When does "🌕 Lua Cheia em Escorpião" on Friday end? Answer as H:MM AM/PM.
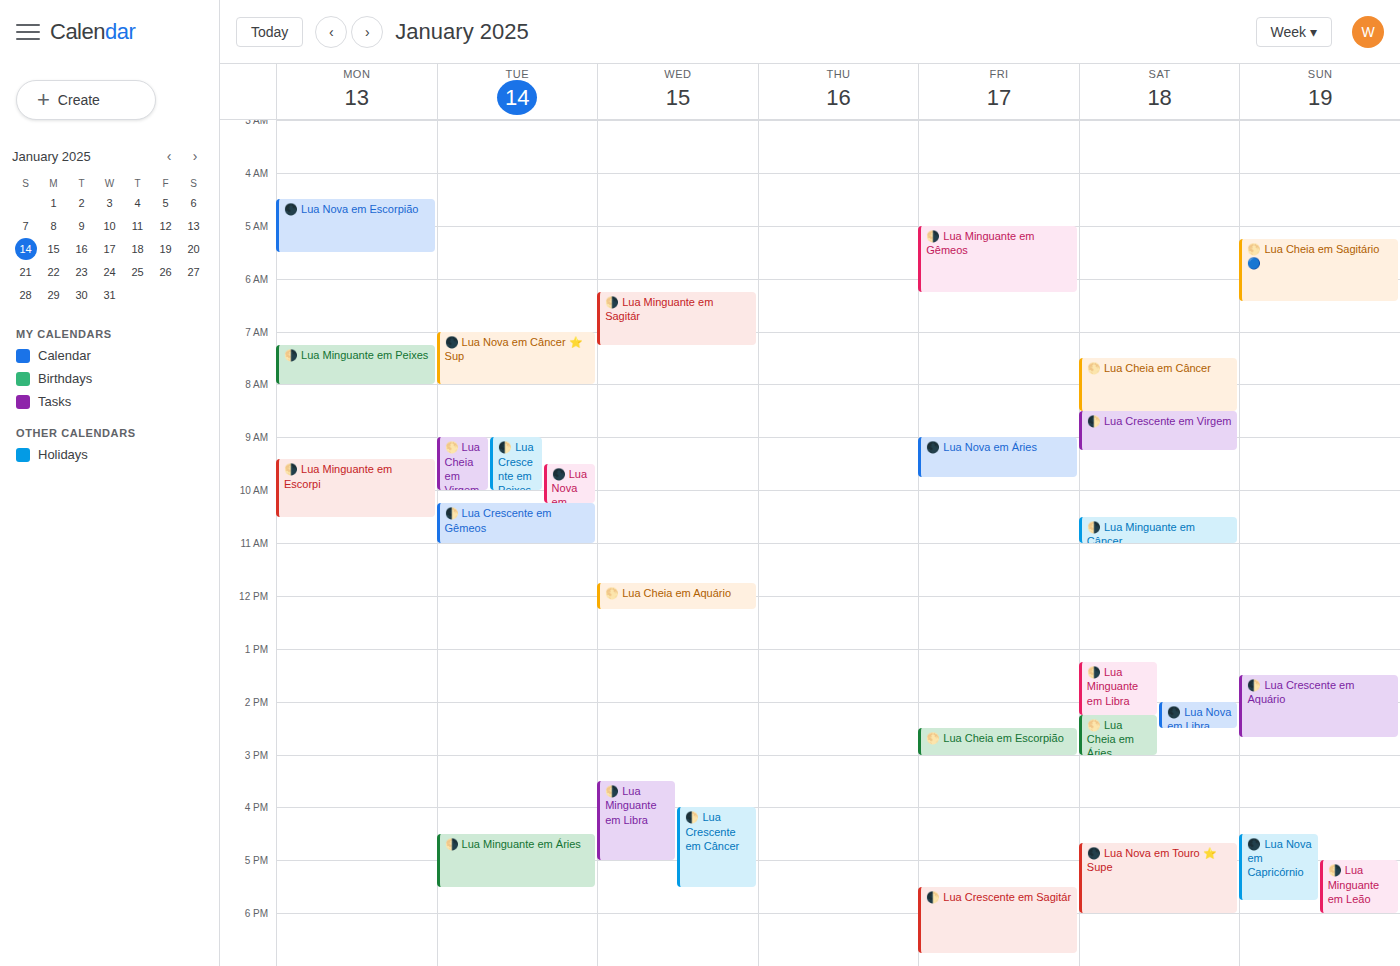
3:00 PM